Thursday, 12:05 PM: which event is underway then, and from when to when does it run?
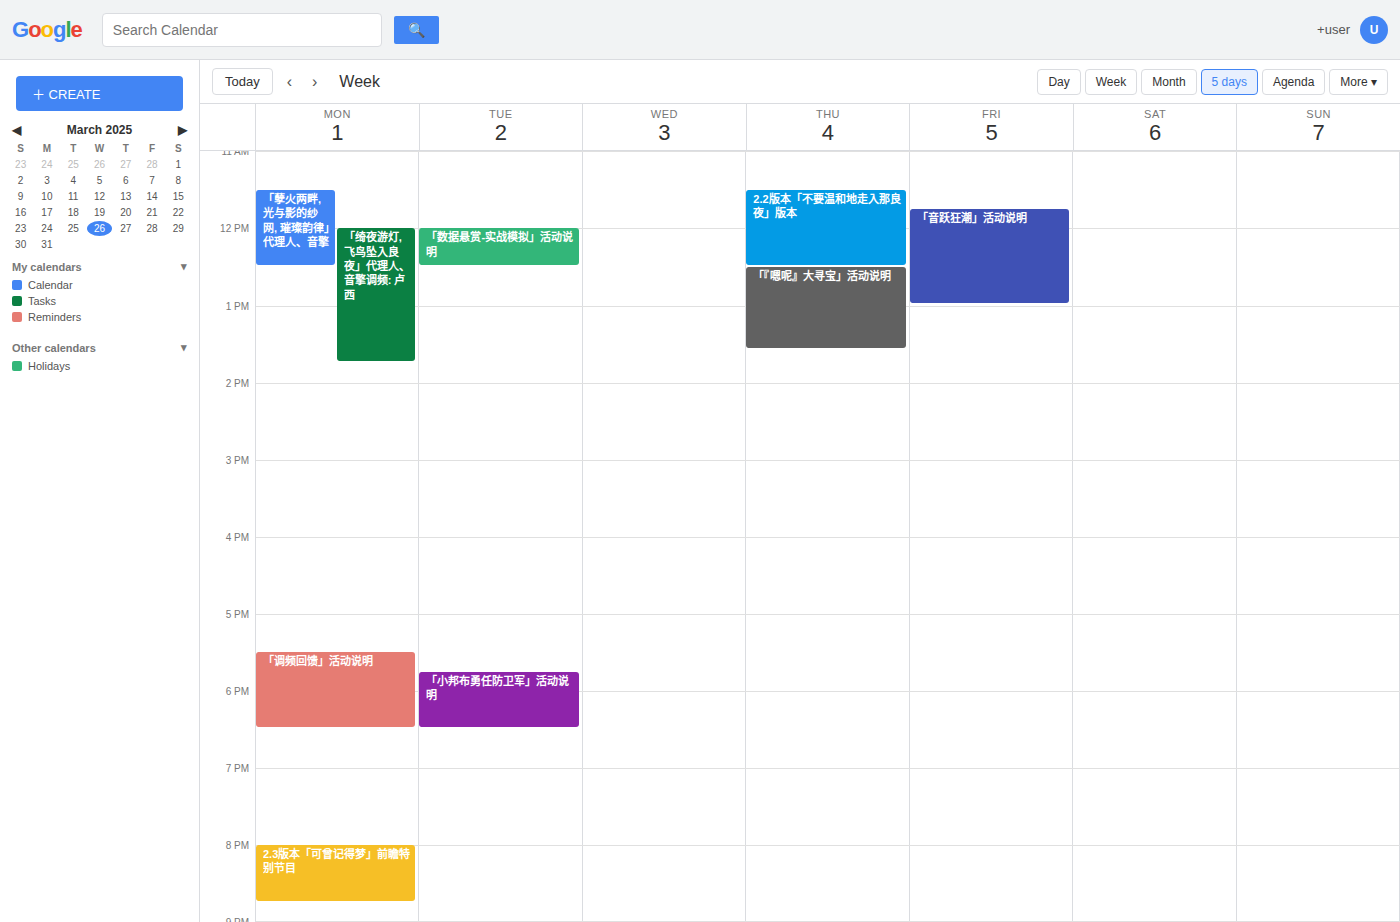
"2.2版本「不要温和地走入那良夜」版本", 11:30 AM to 12:30 PM